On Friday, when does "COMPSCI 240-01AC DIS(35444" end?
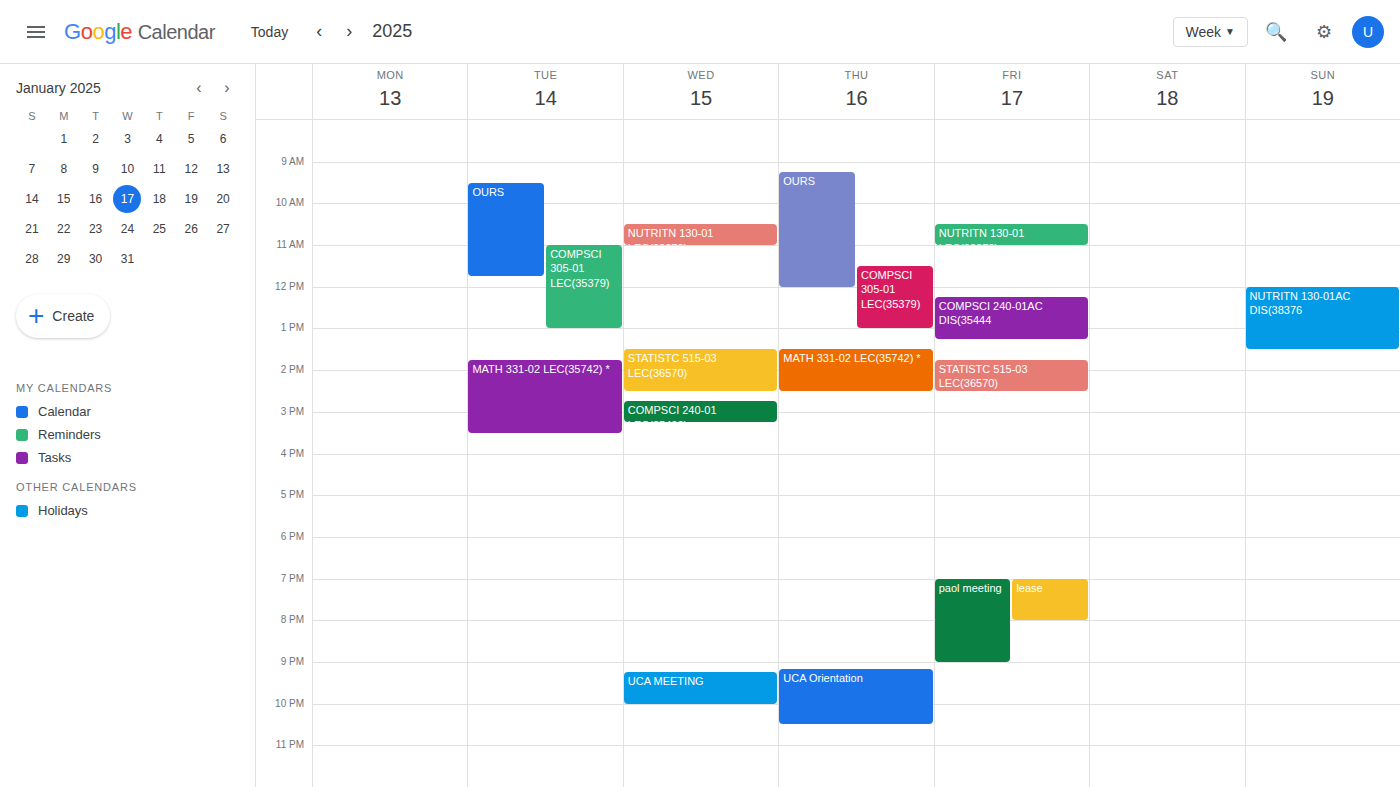
1:15 PM